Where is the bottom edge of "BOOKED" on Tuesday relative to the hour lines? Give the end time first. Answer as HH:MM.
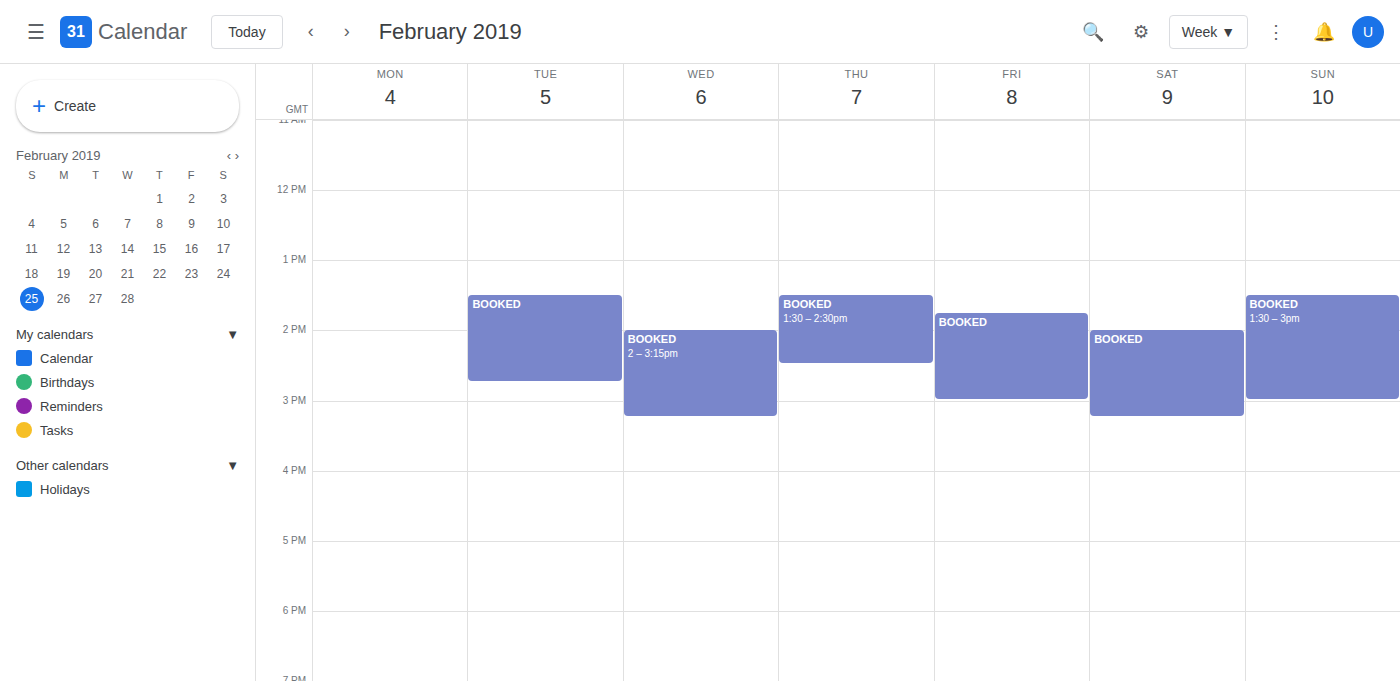
14:45 -- neither: three quarters of the way from the 14:00 line to the 15:00 line.